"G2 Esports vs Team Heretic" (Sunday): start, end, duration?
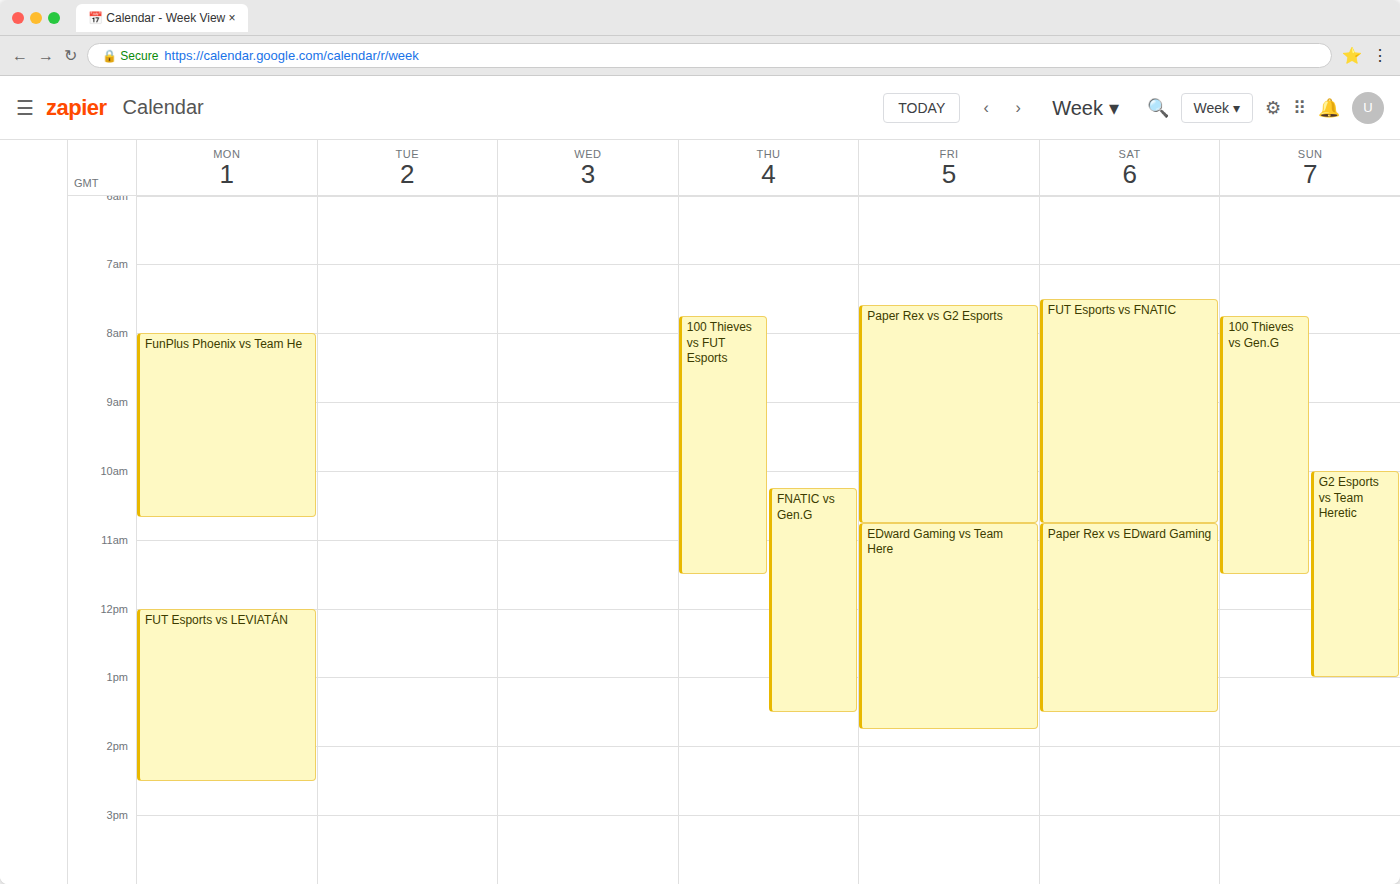
10:00 AM to 1:00 PM, 3 hours